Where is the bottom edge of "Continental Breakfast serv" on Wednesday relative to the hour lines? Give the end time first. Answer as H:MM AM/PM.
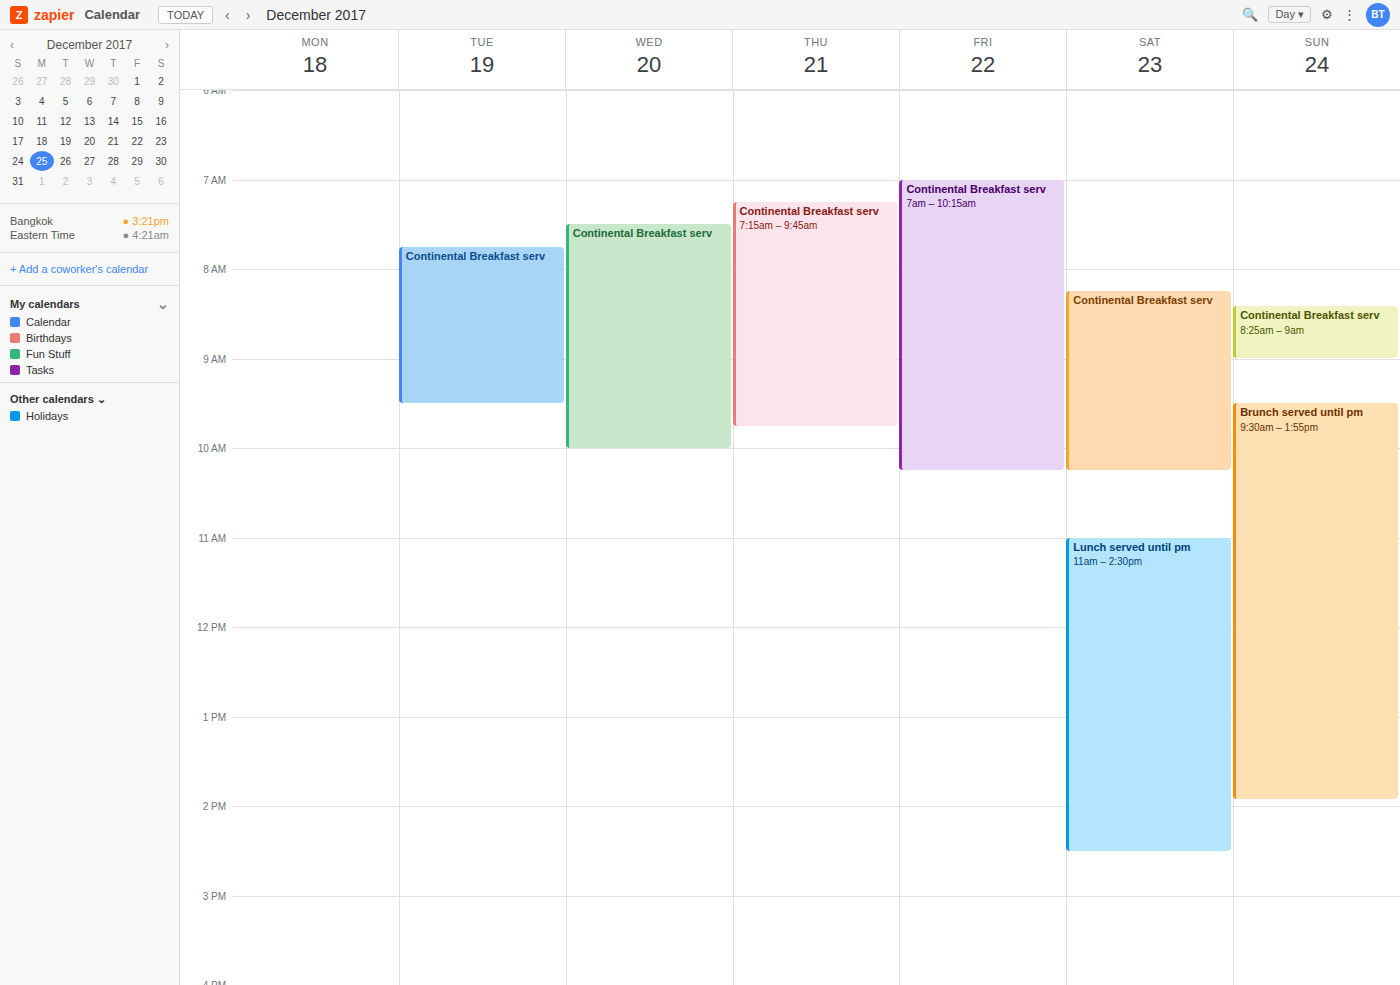
10:00 AM -- exactly on the 10 AM line.